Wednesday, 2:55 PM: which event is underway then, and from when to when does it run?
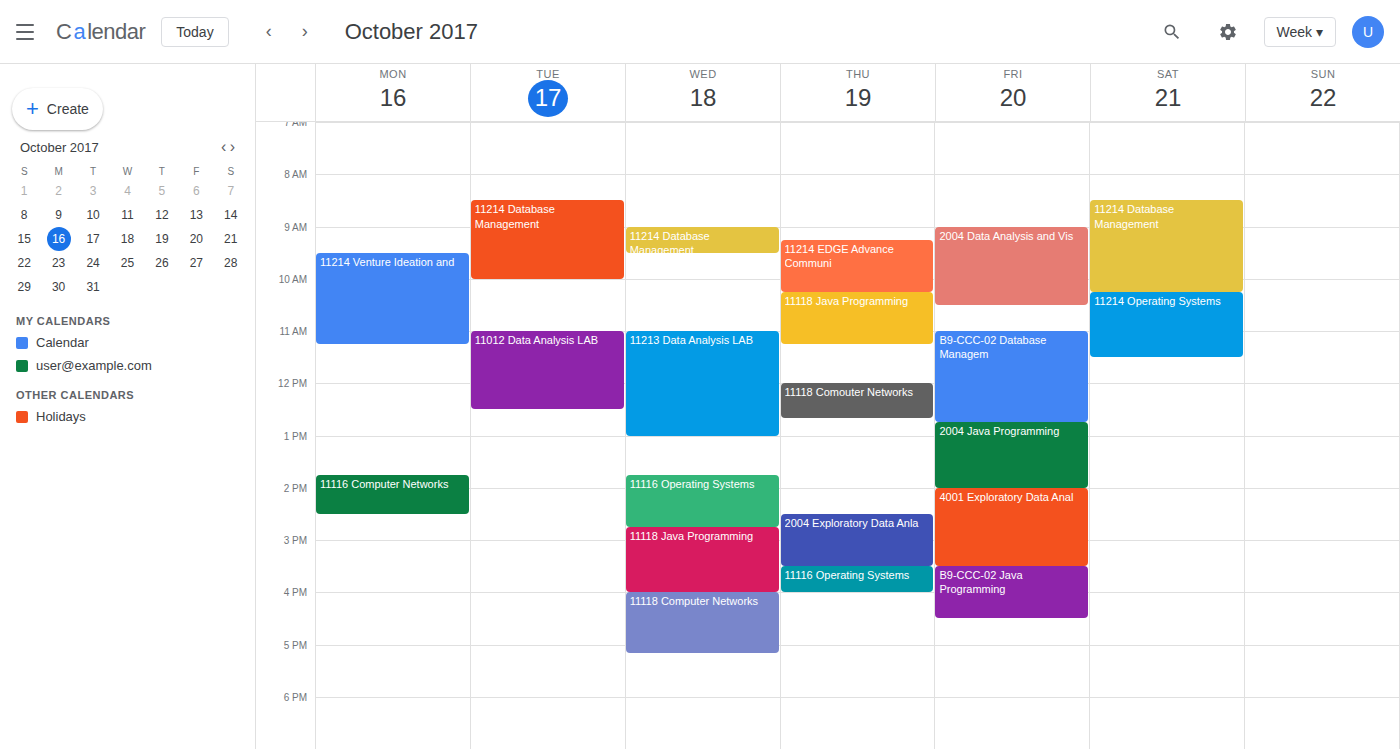
"11118 Java Programming", 2:45 PM to 4:00 PM